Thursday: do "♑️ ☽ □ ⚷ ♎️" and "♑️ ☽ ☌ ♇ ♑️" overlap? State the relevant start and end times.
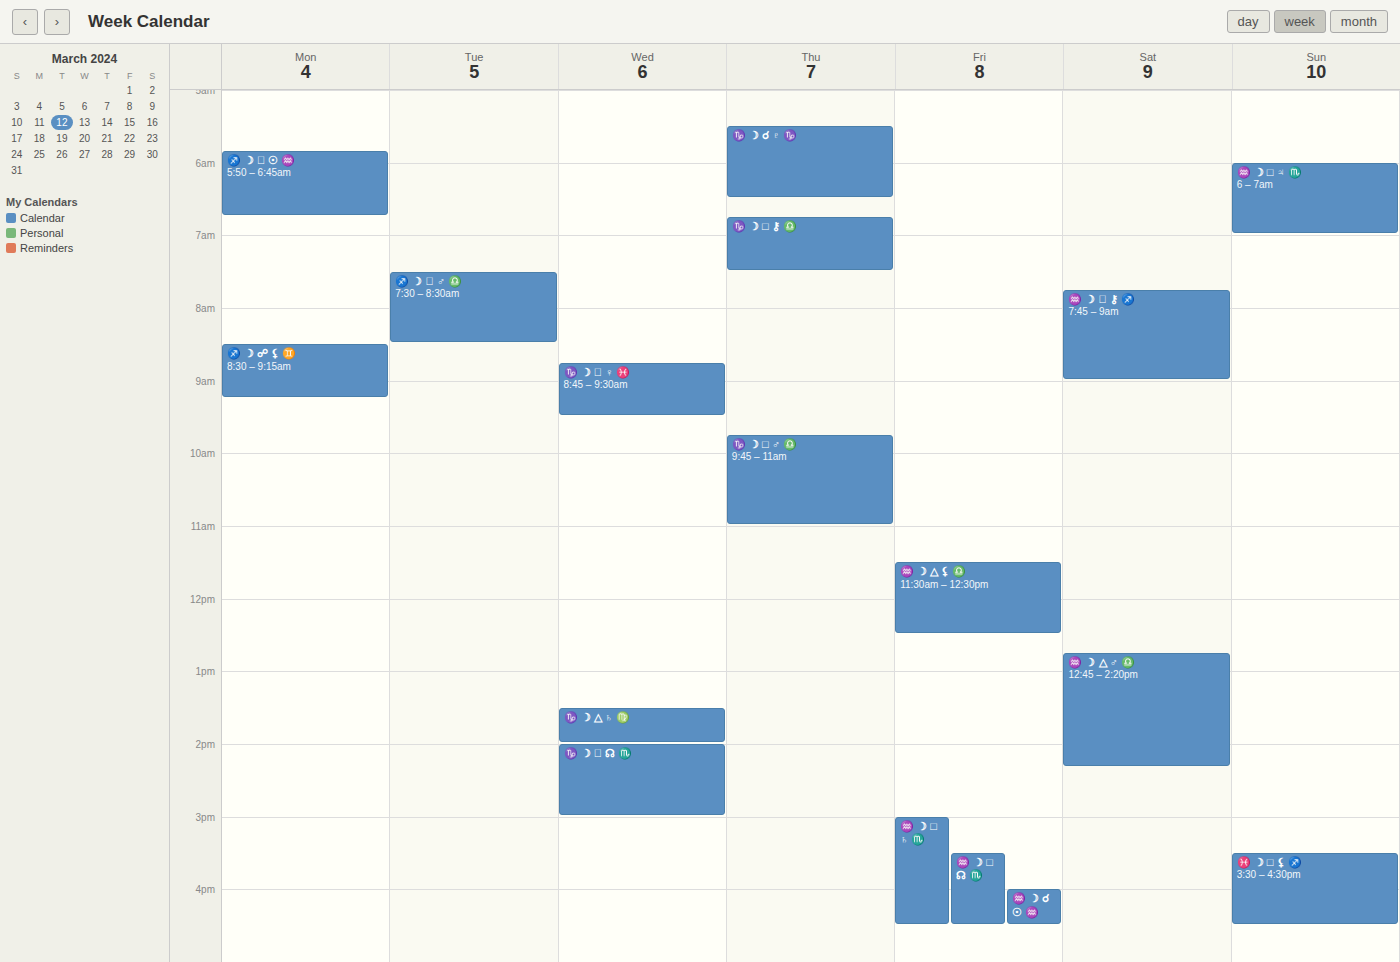
"♑️ ☽ ☌ ♇ ♑️" ends at 06:30 and "♑️ ☽ □ ⚷ ♎️" starts at 06:45 -- no overlap.